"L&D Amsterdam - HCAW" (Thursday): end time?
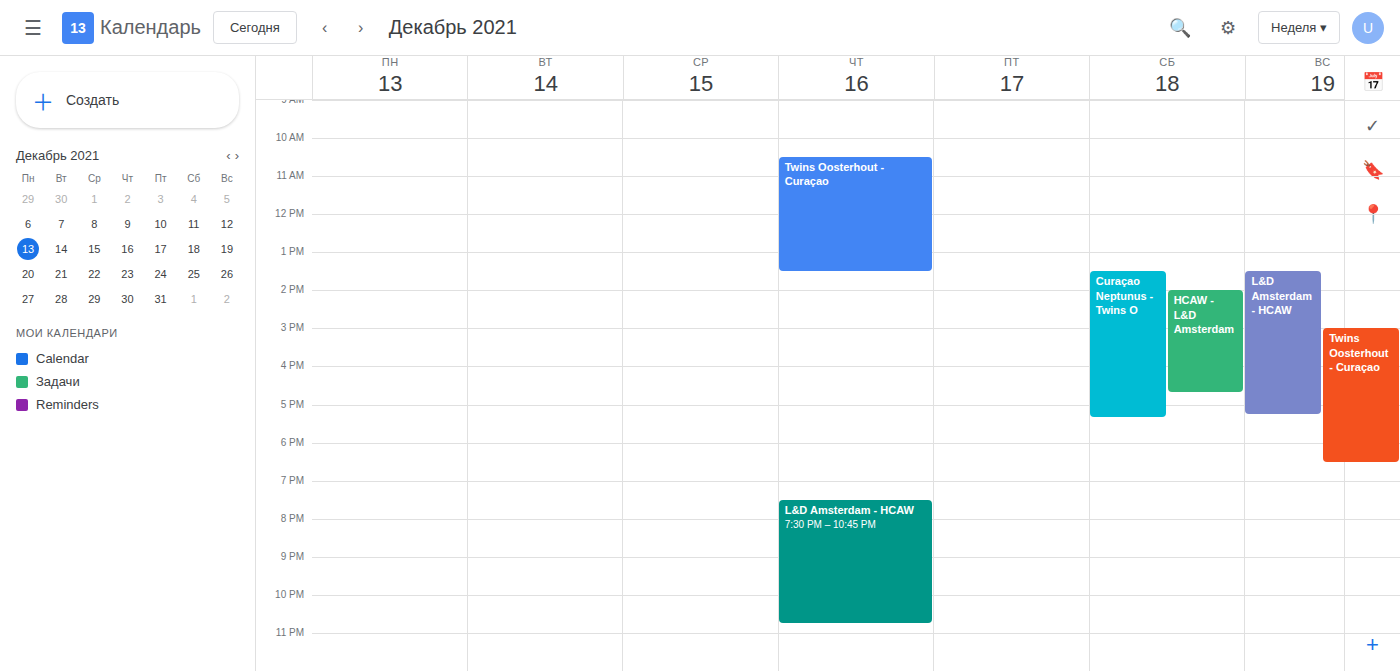
10:45 PM